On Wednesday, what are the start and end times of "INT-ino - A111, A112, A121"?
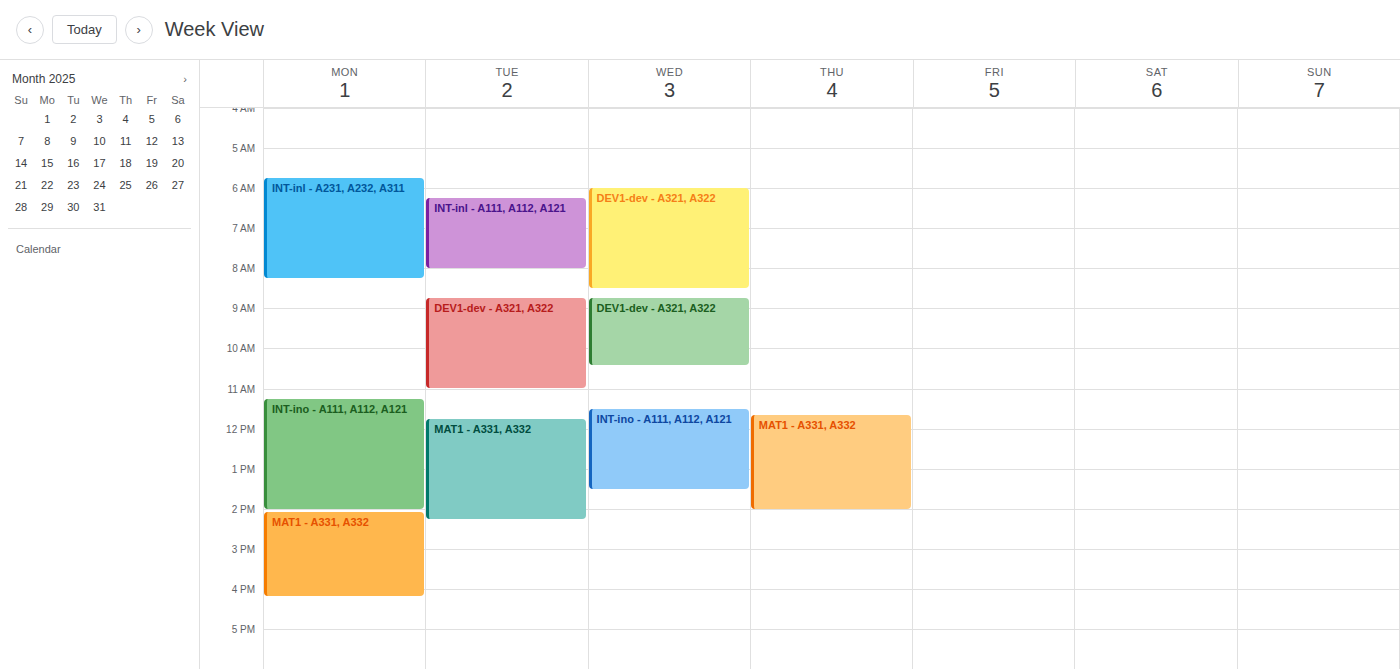
11:30 AM to 1:30 PM